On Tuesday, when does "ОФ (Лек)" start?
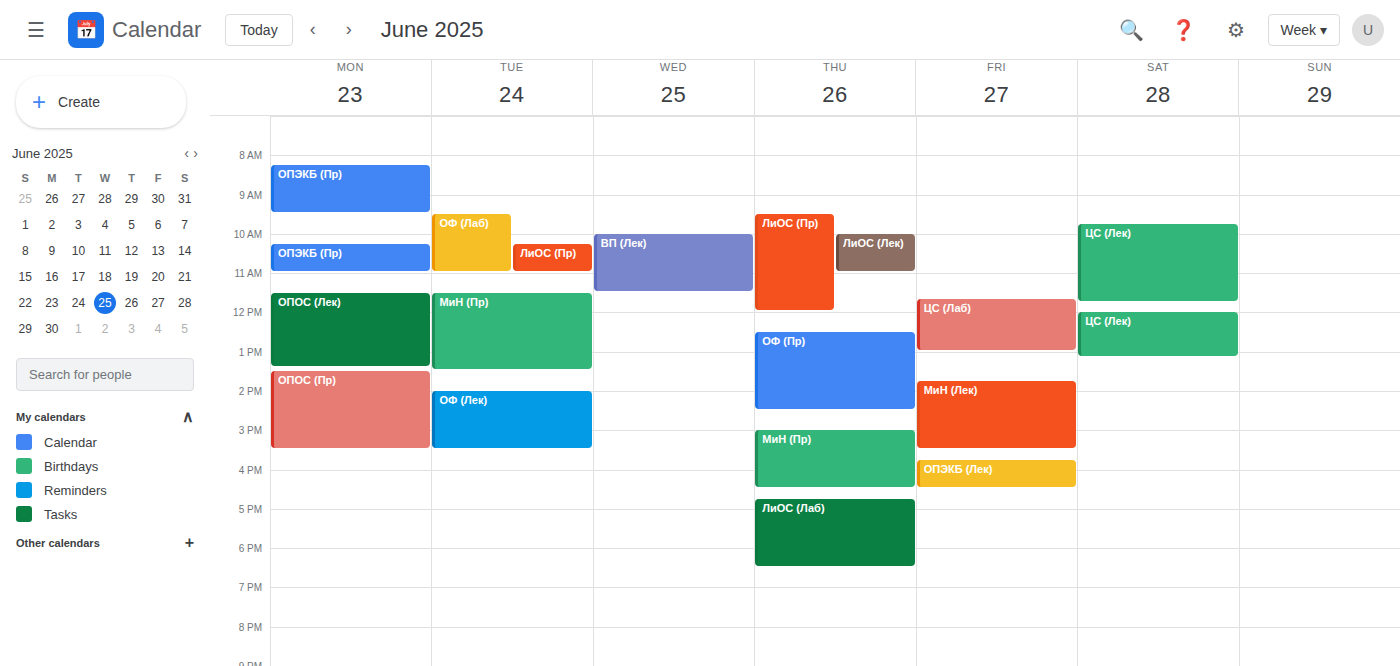
2:00 PM